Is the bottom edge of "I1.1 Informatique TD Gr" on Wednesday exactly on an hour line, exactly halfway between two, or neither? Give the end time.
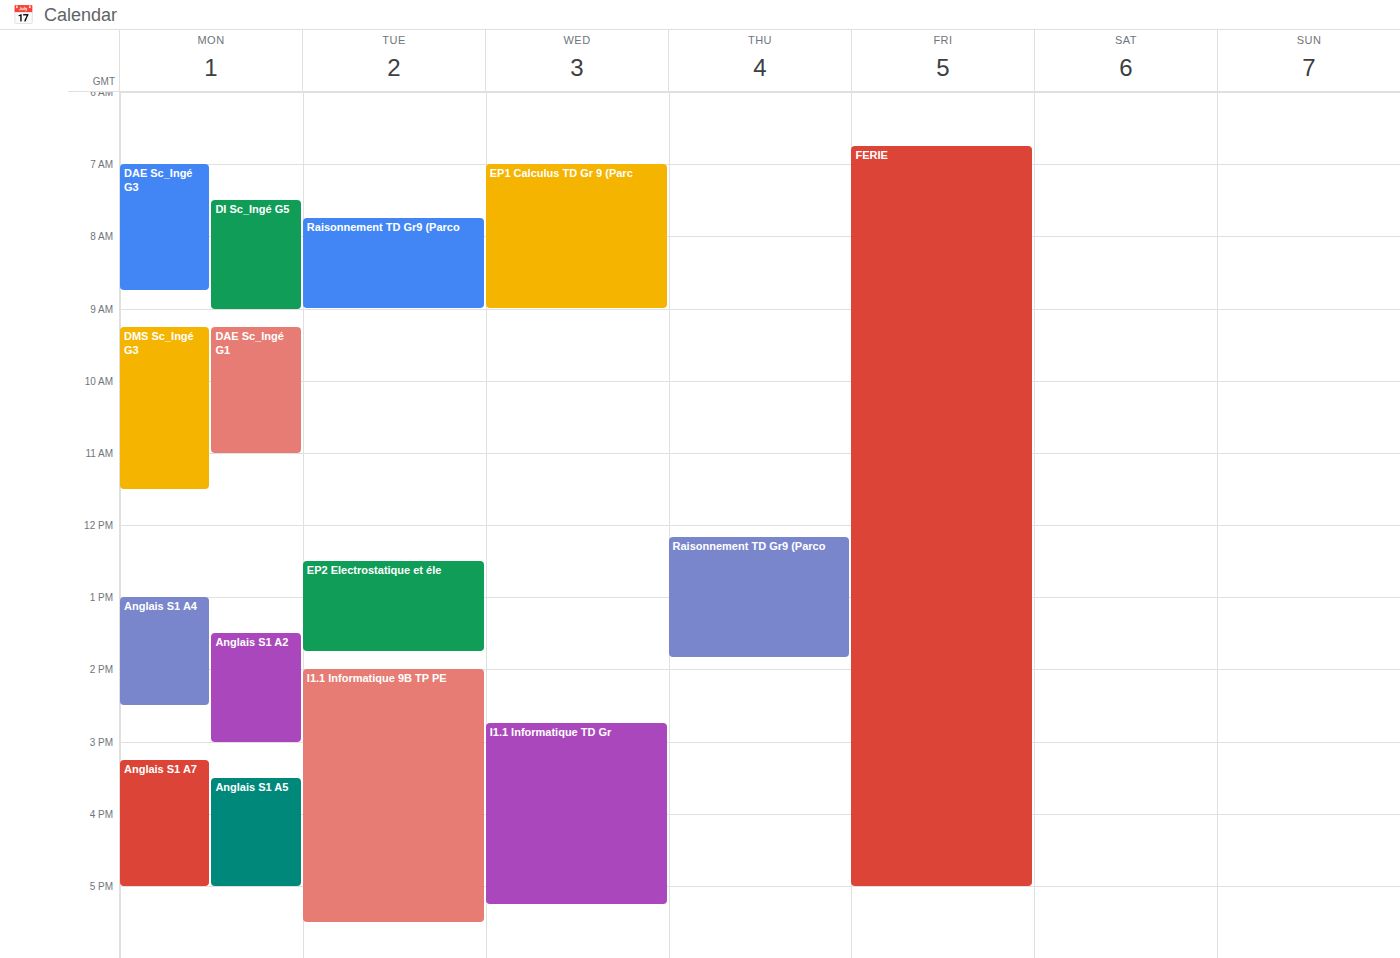
5:15 PM -- neither: a quarter of the way from the 5 PM line to the 6 PM line.